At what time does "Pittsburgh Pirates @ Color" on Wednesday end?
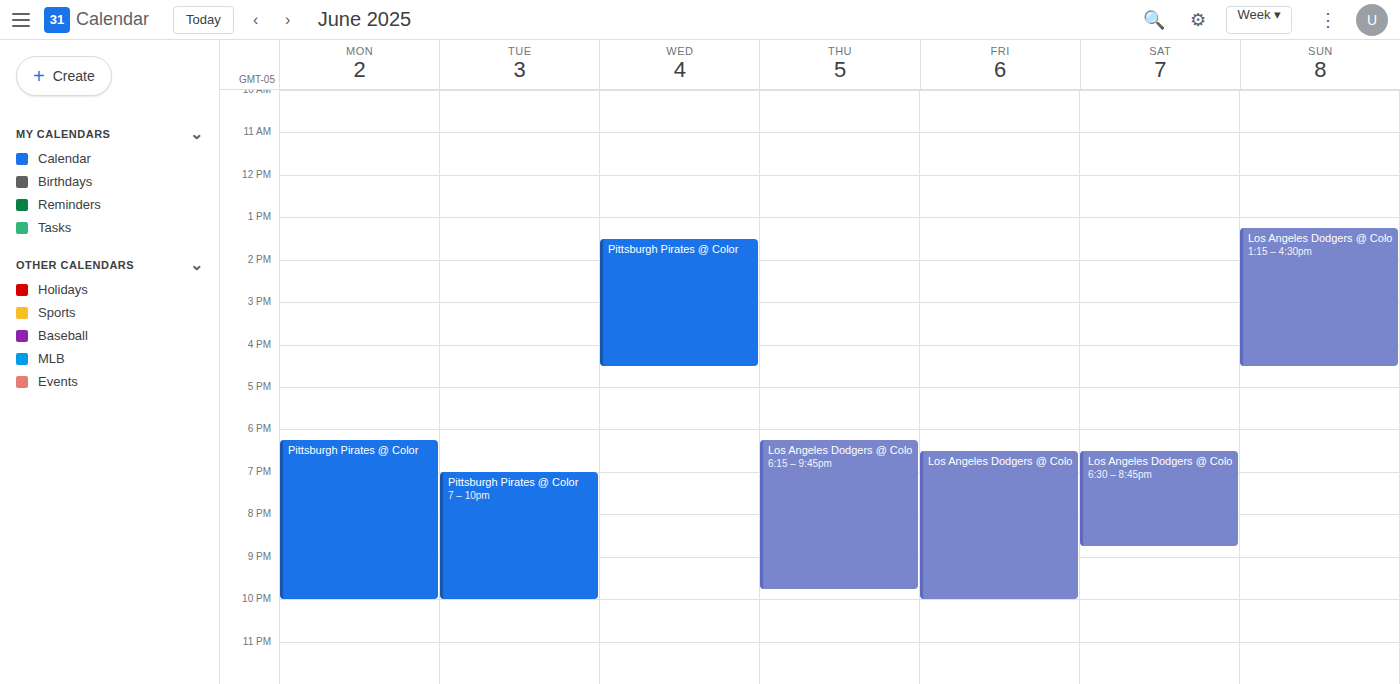
4:30 PM